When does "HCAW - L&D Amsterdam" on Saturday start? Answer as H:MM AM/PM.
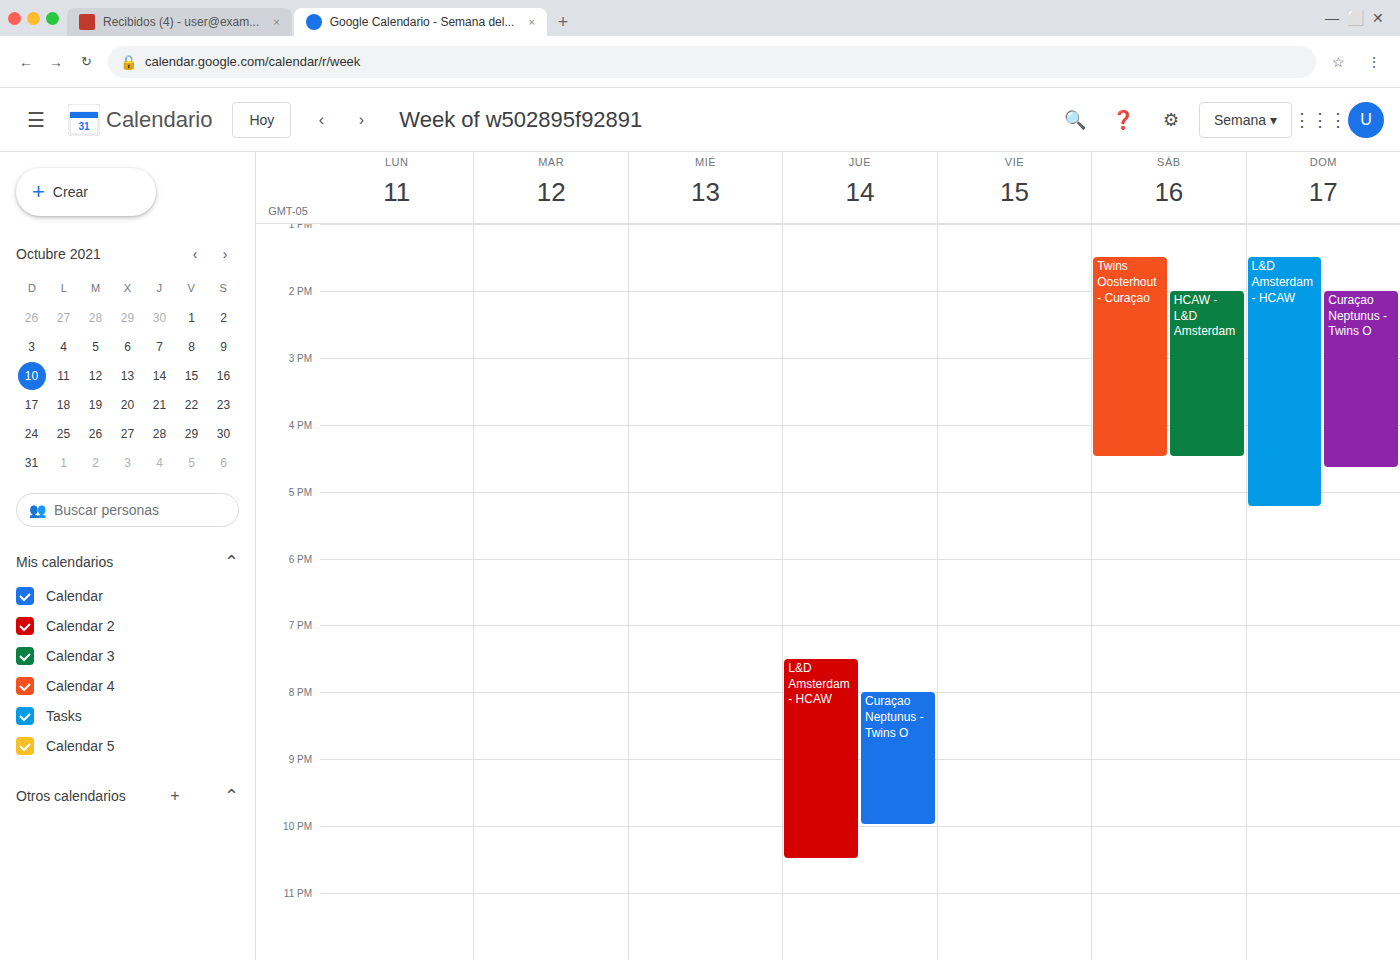
2:00 PM